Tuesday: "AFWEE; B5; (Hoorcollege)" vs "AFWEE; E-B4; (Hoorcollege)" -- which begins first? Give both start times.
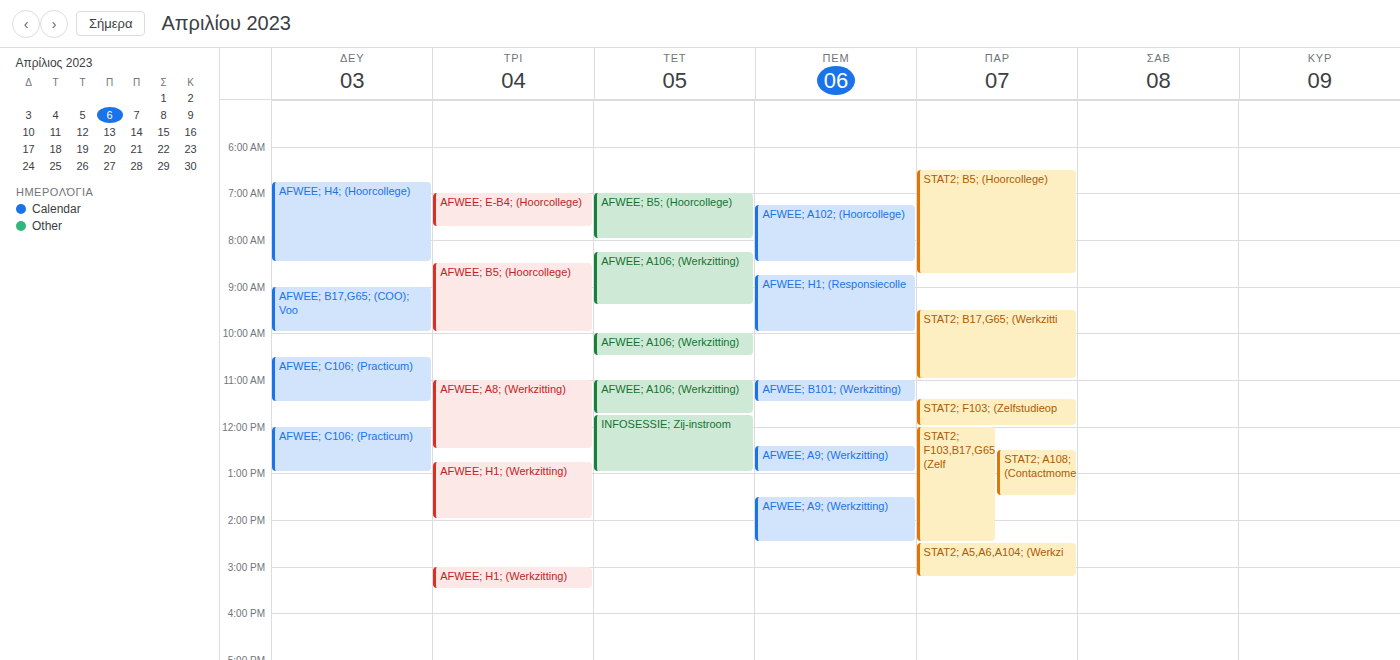
"AFWEE; E-B4; (Hoorcollege)" 7:00 AM; "AFWEE; B5; (Hoorcollege)" 8:30 AM.